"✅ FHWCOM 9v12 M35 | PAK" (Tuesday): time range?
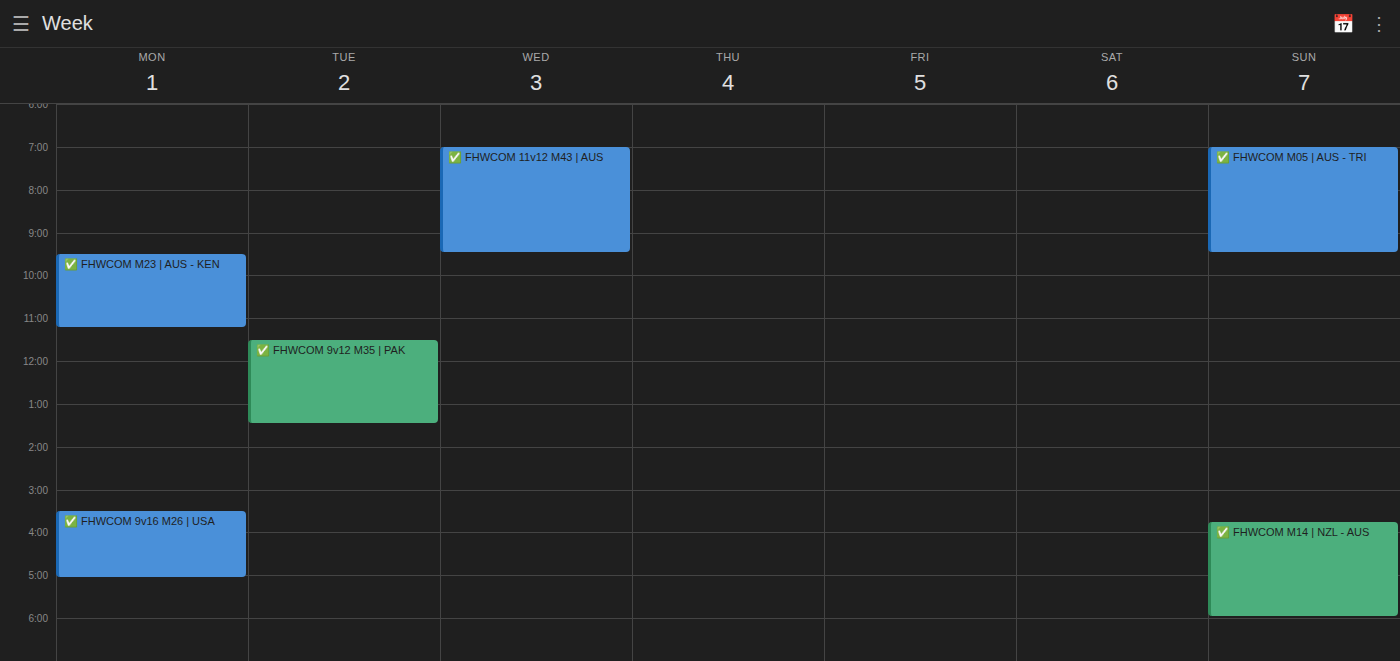
11:30 AM to 1:30 PM